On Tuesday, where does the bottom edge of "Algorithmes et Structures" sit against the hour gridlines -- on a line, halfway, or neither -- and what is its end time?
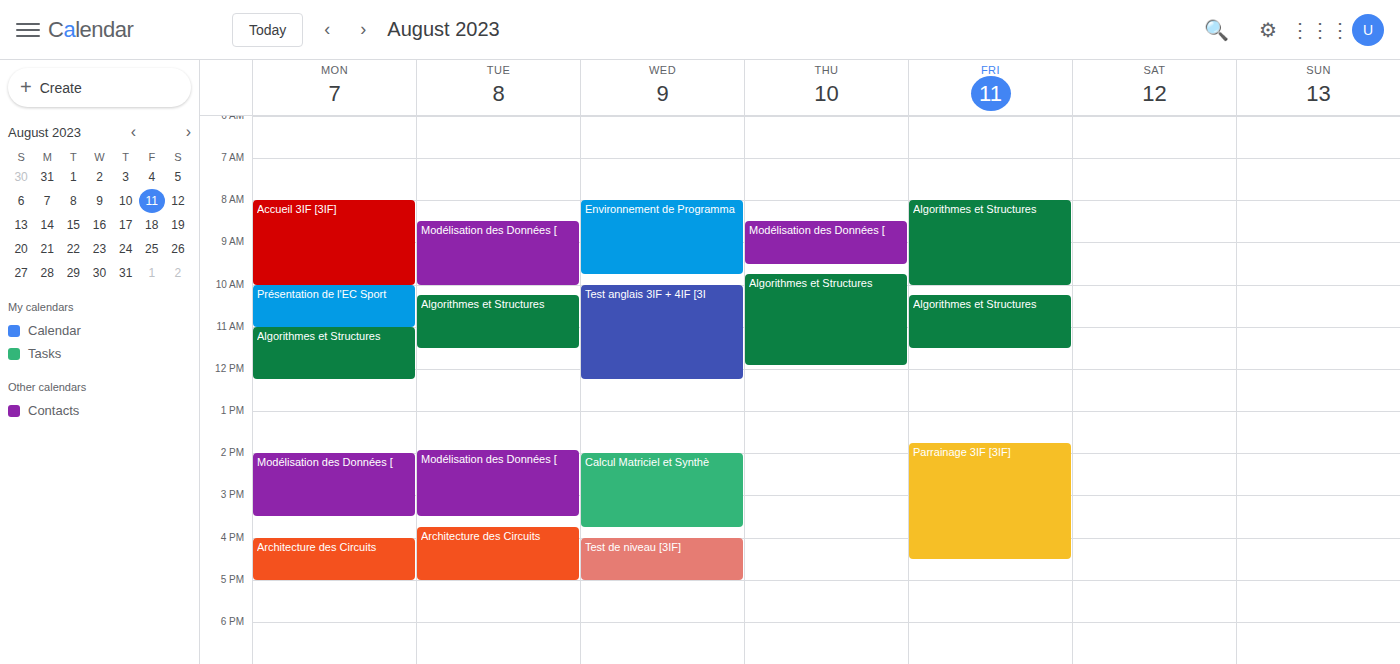
11:30 AM -- halfway between the 11 AM and 12 PM lines.